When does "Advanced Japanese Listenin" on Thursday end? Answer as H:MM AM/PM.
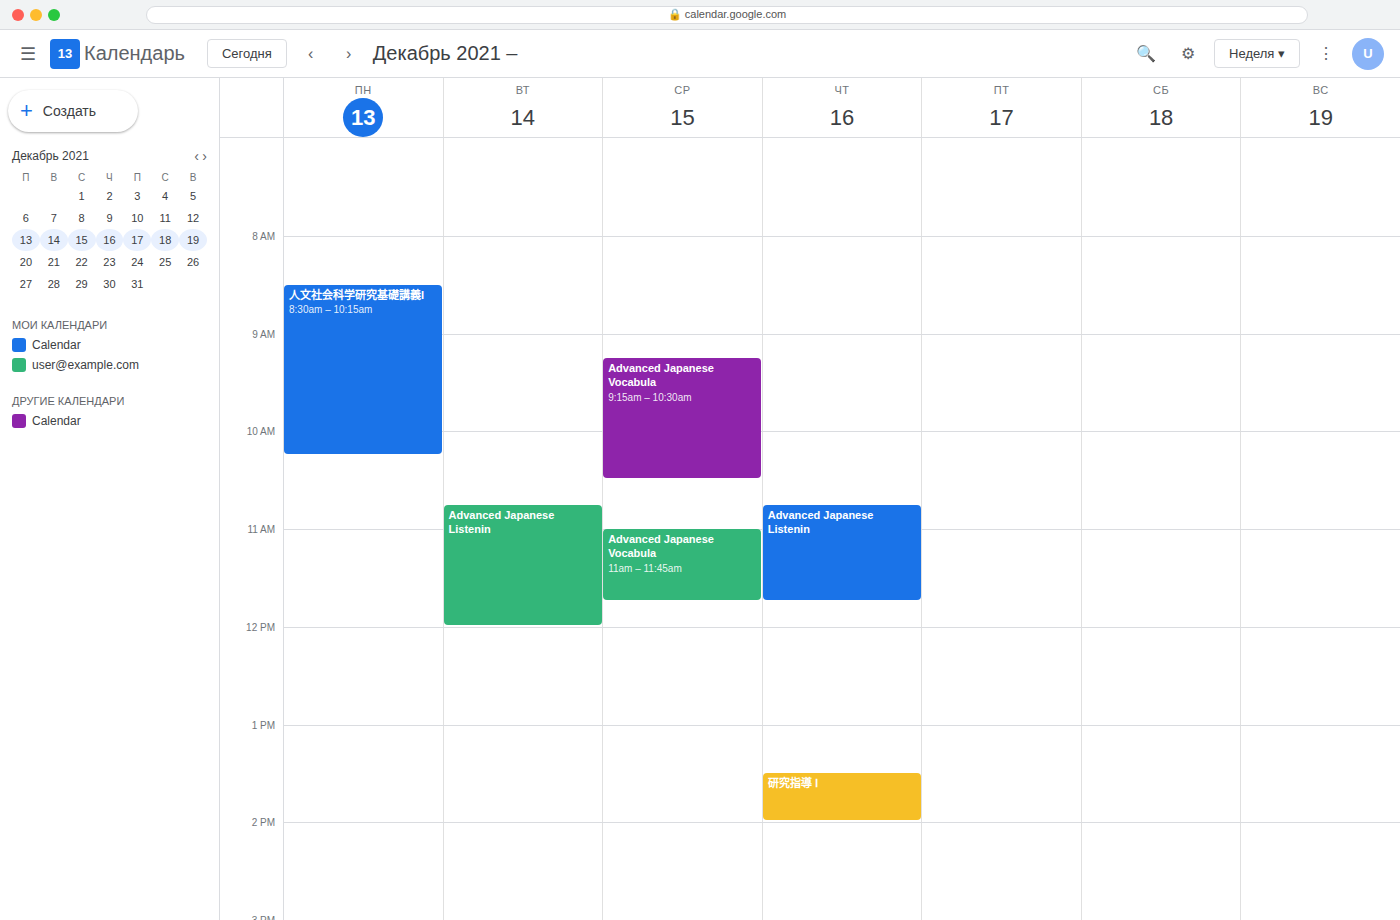
11:45 AM